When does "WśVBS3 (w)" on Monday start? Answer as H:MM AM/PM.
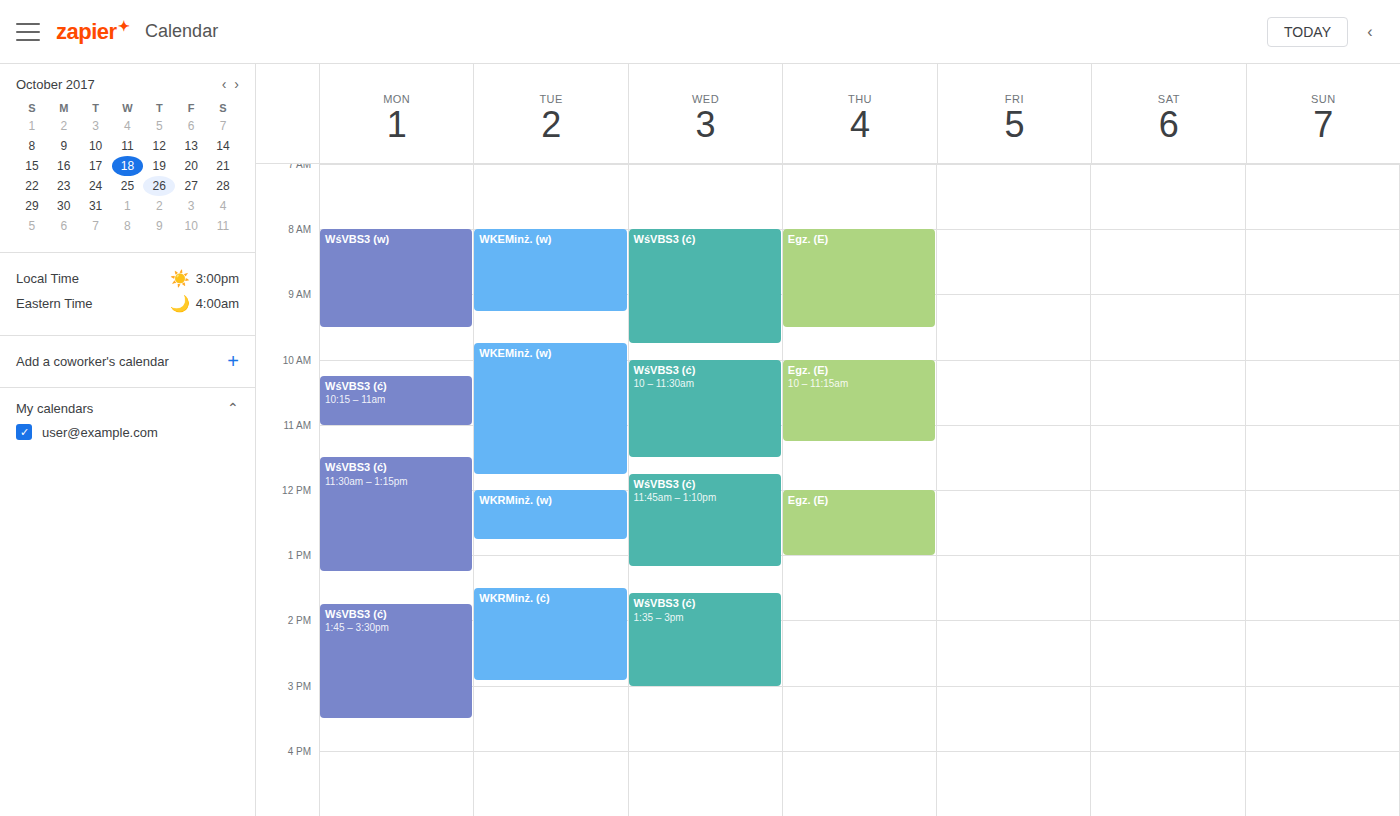
8:00 AM